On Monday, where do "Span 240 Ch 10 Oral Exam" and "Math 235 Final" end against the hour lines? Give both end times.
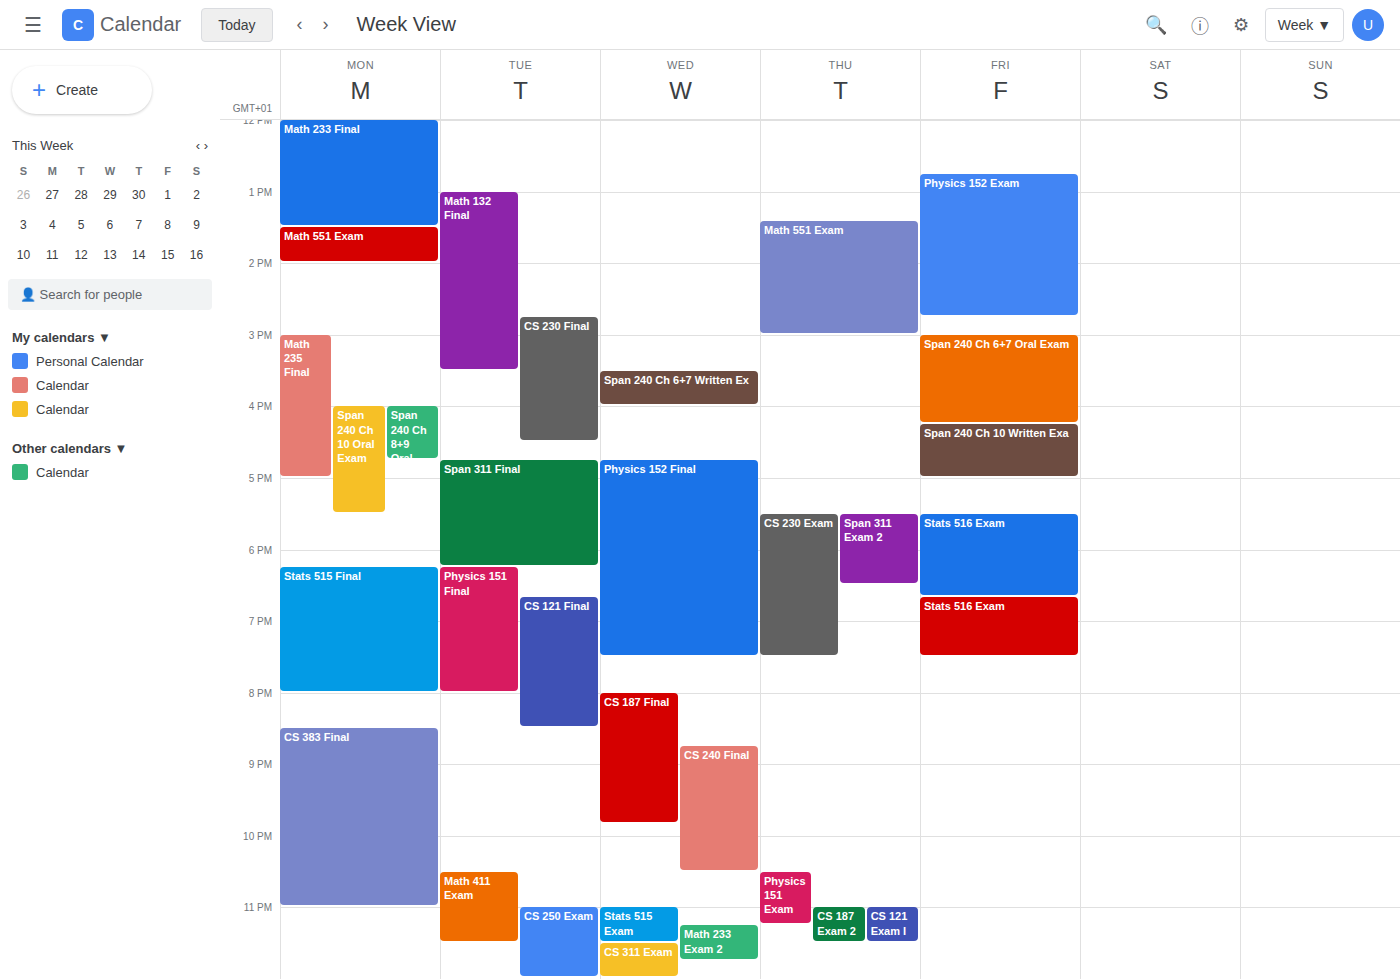
"Span 240 Ch 10 Oral Exam": 17:30, halfway between the 17:00 and 18:00 lines. "Math 235 Final": 17:00, exactly on the 17:00 line.